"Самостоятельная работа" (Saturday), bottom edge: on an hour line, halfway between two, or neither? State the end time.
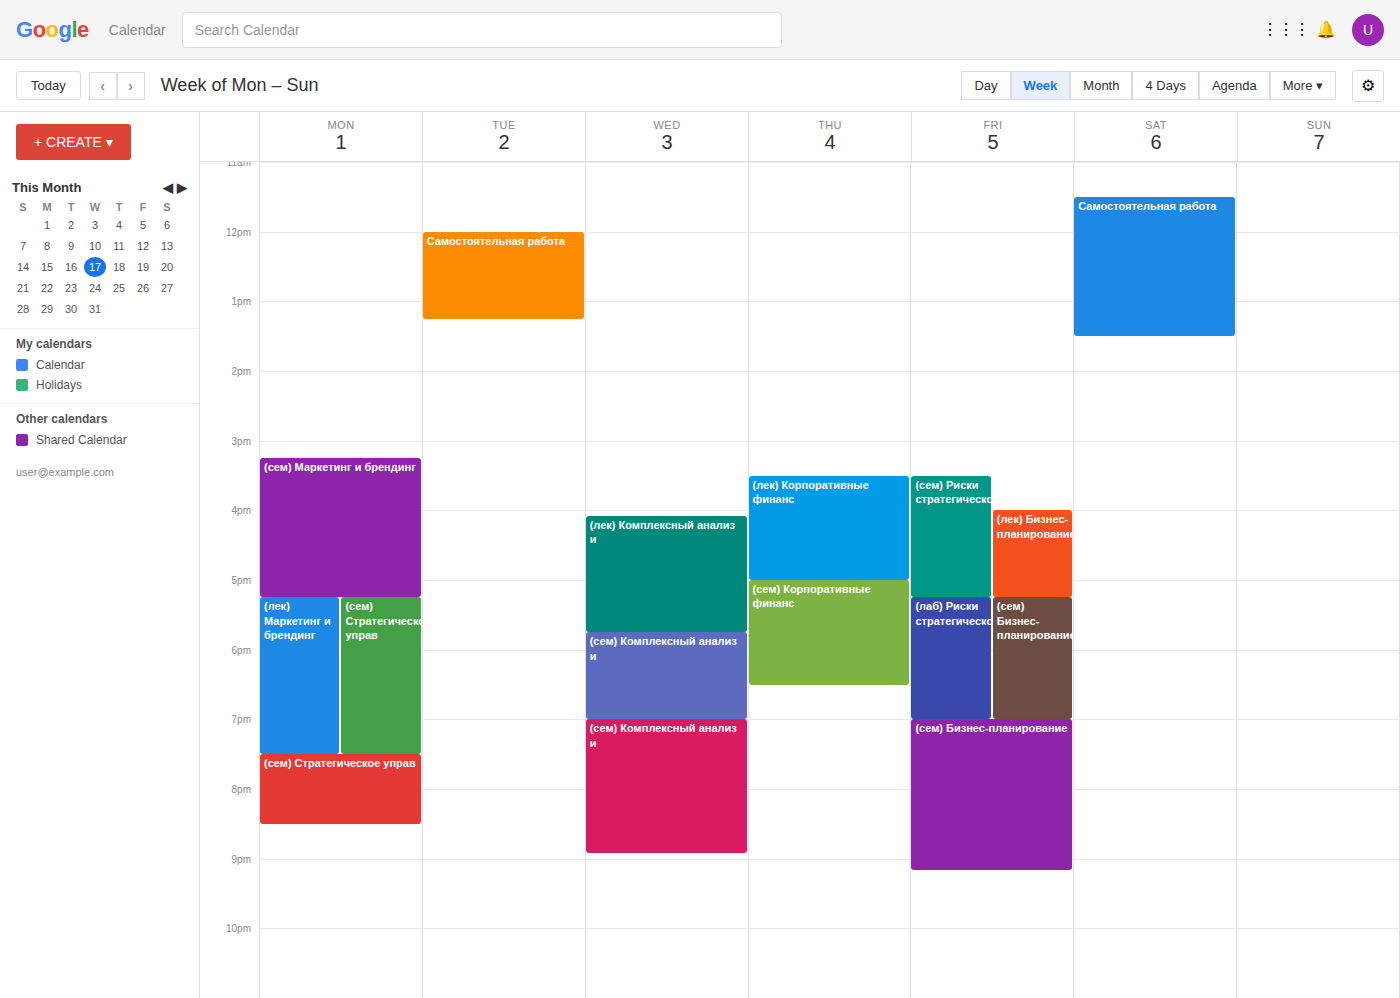
1:30 PM -- halfway between the 1 PM and 2 PM lines.